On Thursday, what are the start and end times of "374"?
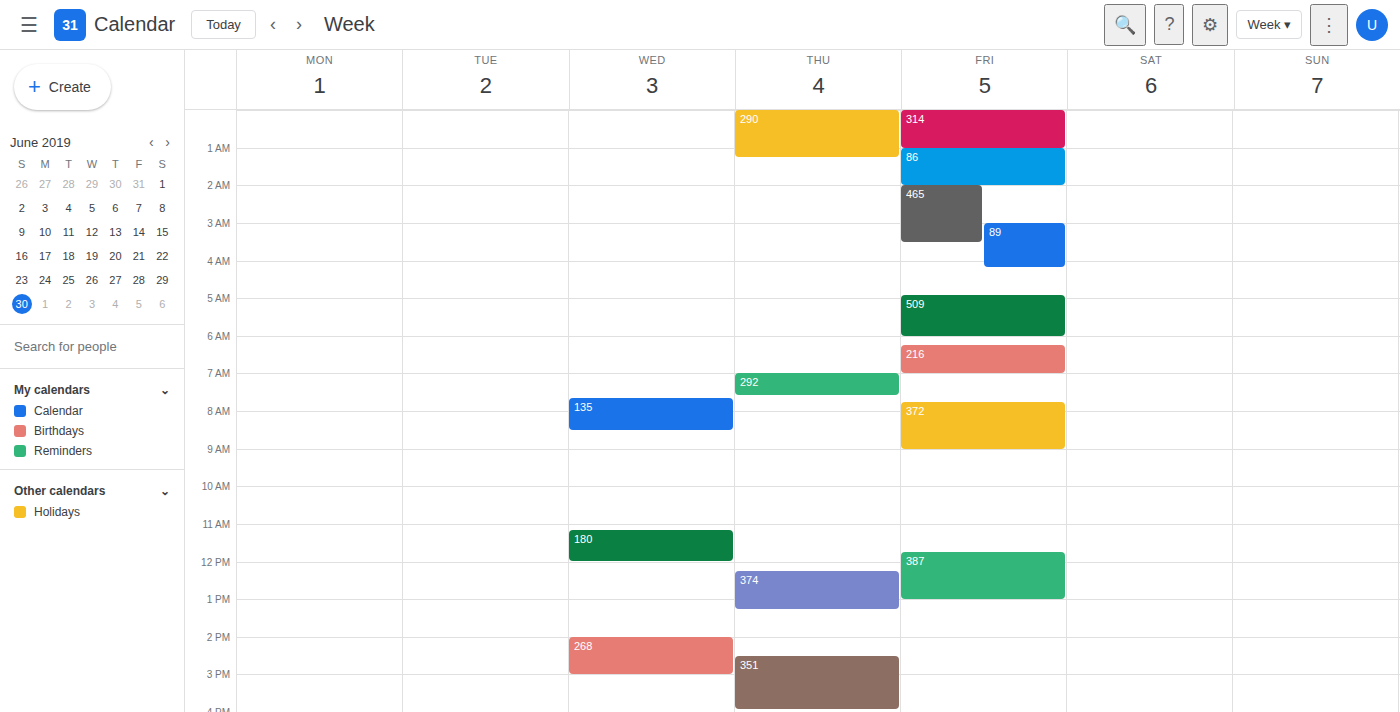
12:15 PM to 1:15 PM